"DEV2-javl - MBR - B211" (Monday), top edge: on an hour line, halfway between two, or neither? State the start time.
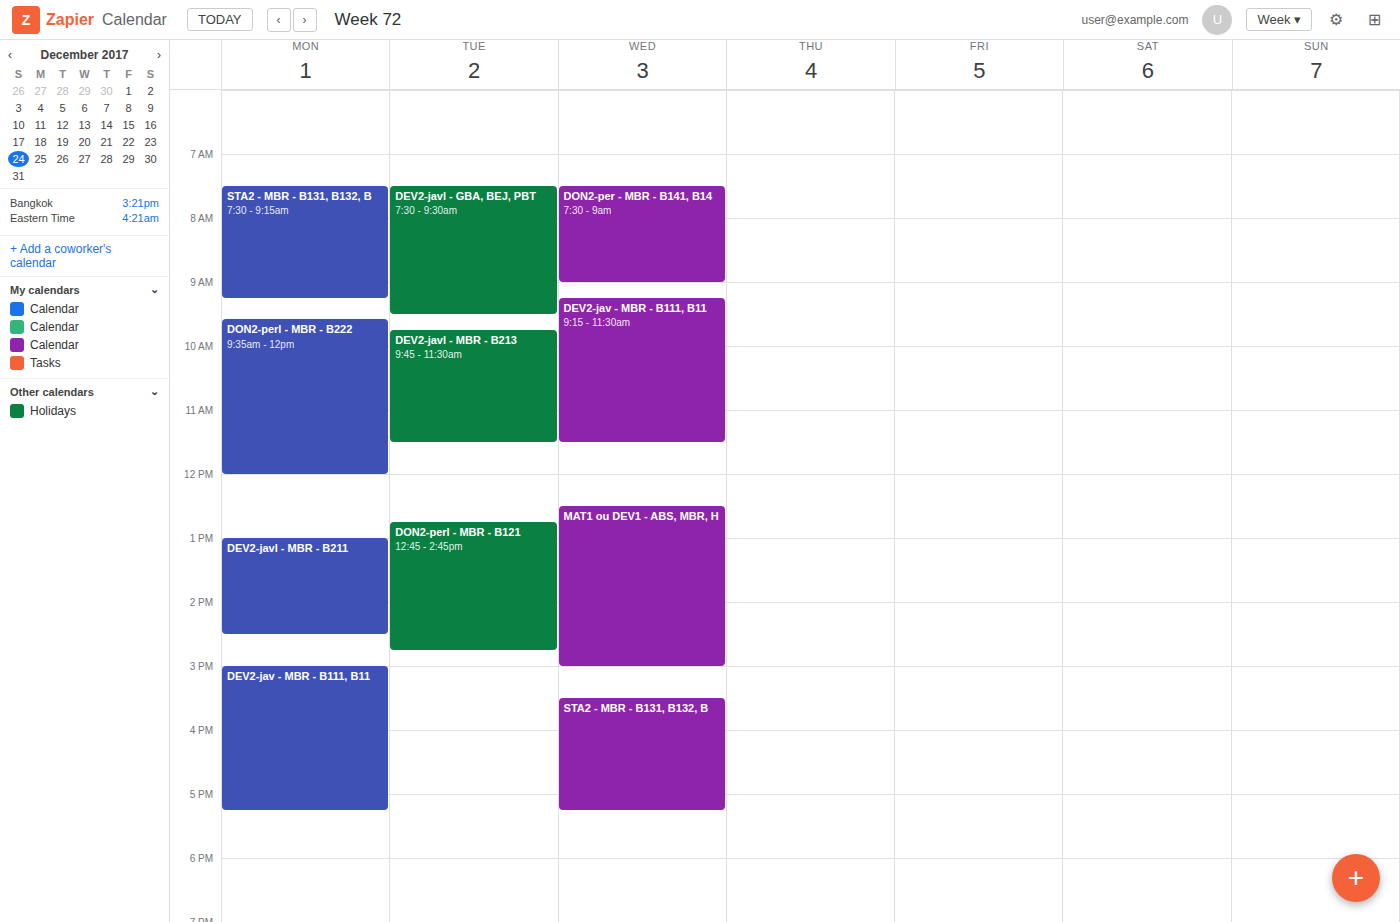
13:00 -- exactly on the 13:00 line.